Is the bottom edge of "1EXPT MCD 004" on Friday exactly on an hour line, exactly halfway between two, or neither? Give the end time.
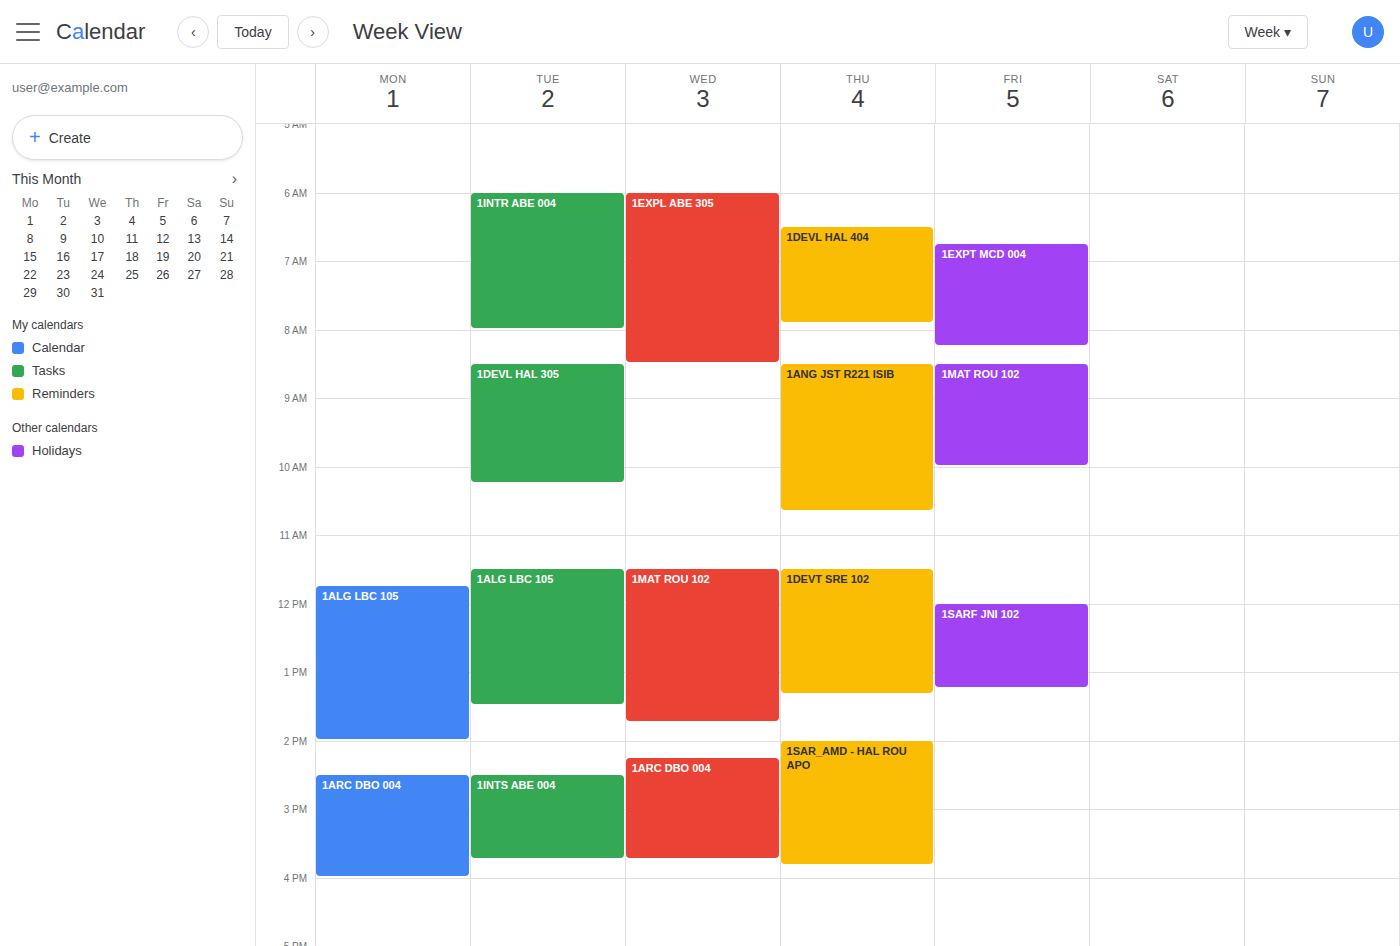
8:15 AM -- neither: a quarter of the way from the 8 AM line to the 9 AM line.